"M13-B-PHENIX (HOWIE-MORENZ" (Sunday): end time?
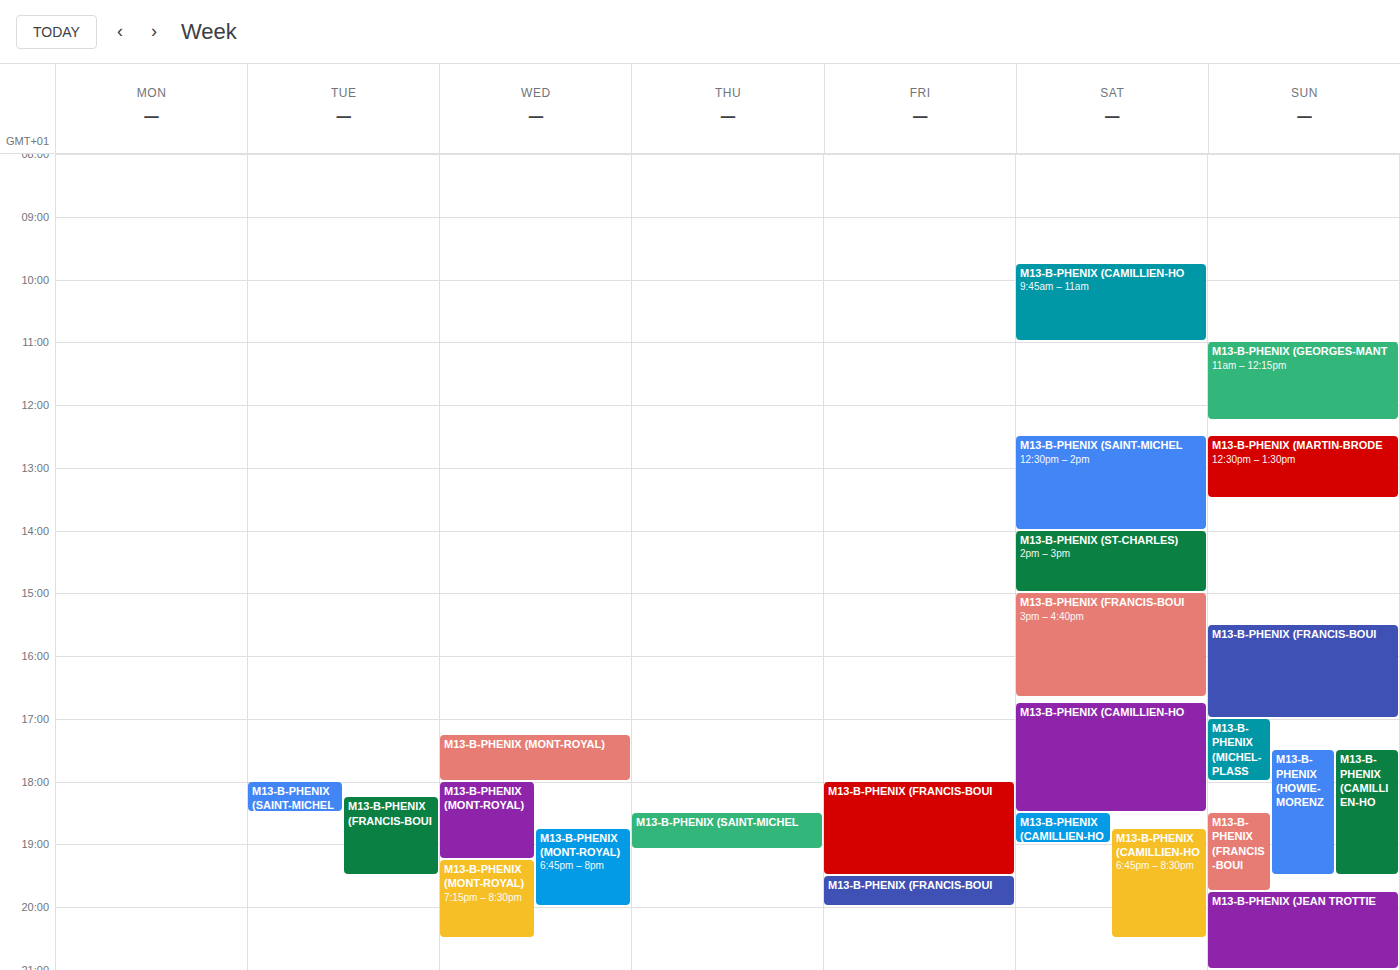
19:30